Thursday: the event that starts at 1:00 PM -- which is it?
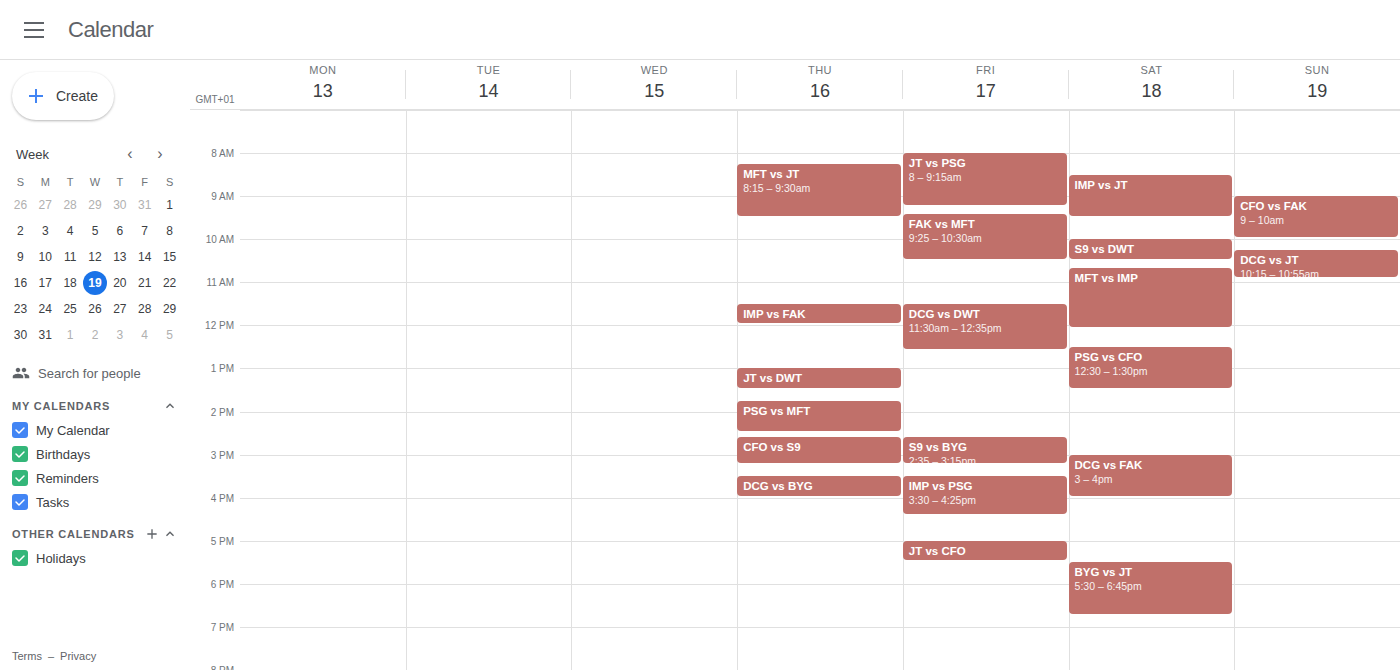
"JT vs DWT"